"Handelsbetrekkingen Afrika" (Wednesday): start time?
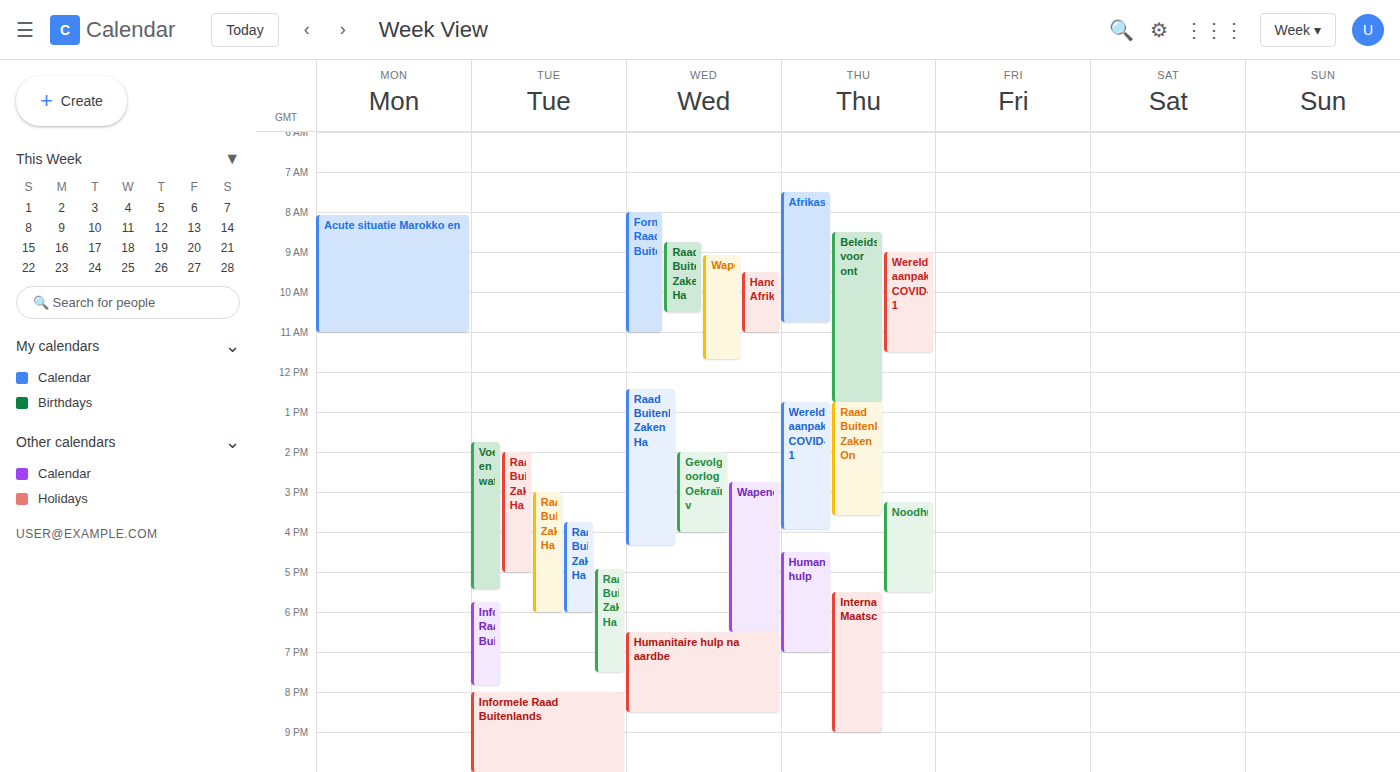
9:30 AM